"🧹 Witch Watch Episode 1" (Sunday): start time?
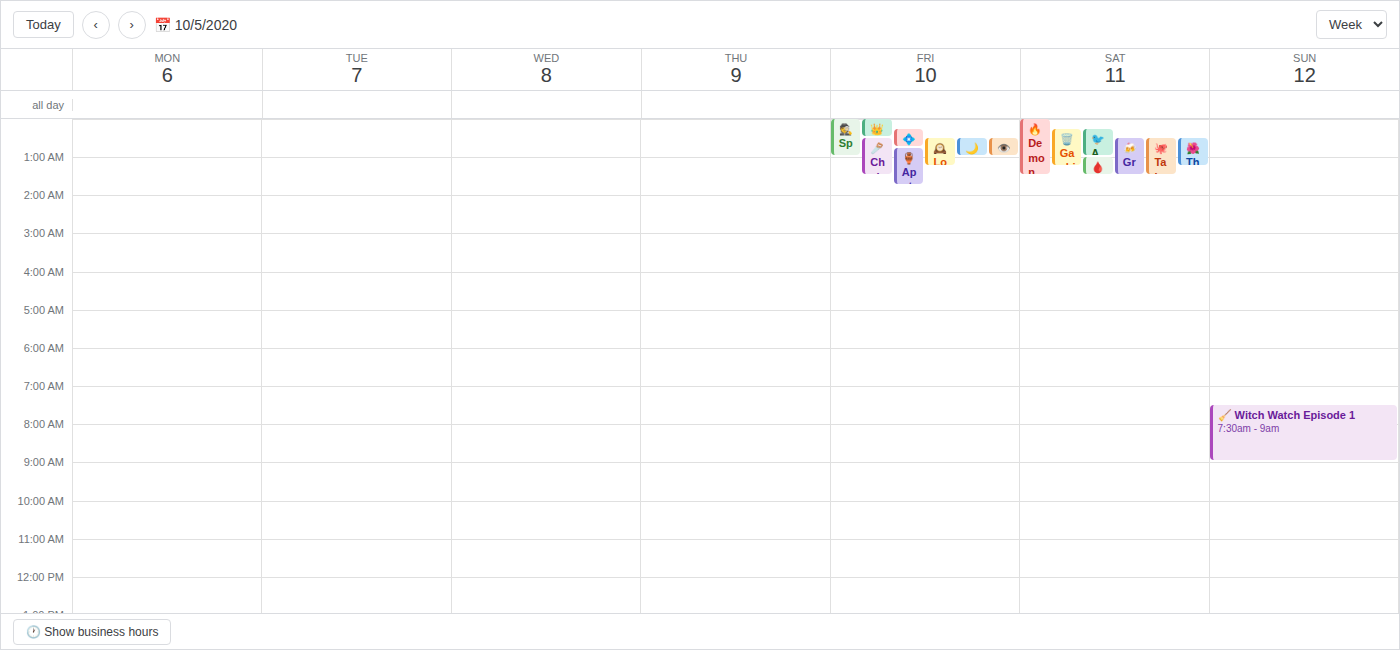
7:30 AM